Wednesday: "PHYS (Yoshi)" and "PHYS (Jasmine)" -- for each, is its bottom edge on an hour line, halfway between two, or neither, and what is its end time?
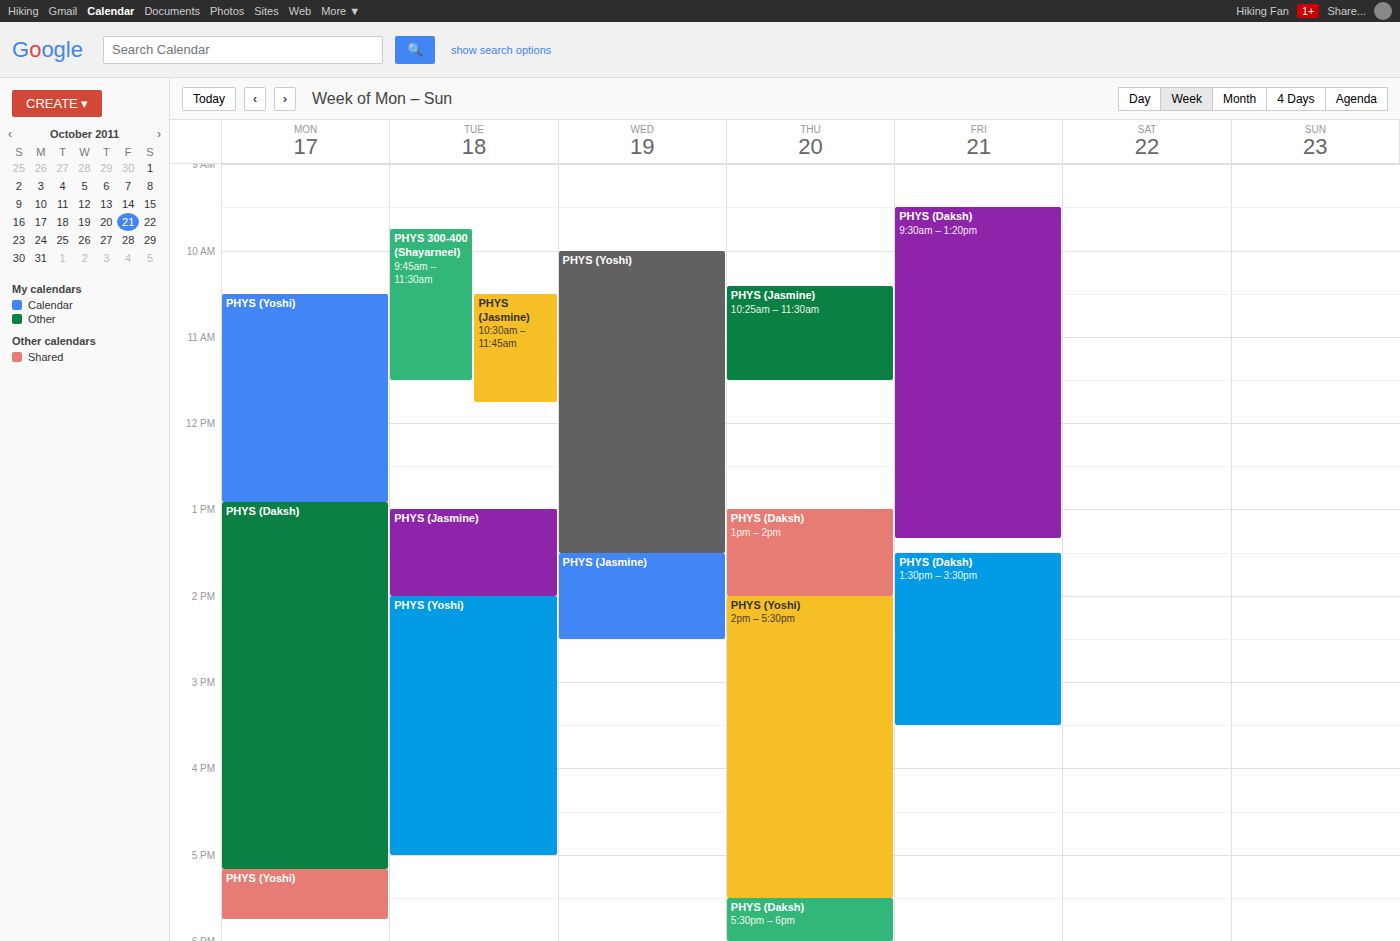
"PHYS (Yoshi)": 1:30 PM, halfway between the 1 PM and 2 PM lines. "PHYS (Jasmine)": 2:30 PM, halfway between the 2 PM and 3 PM lines.